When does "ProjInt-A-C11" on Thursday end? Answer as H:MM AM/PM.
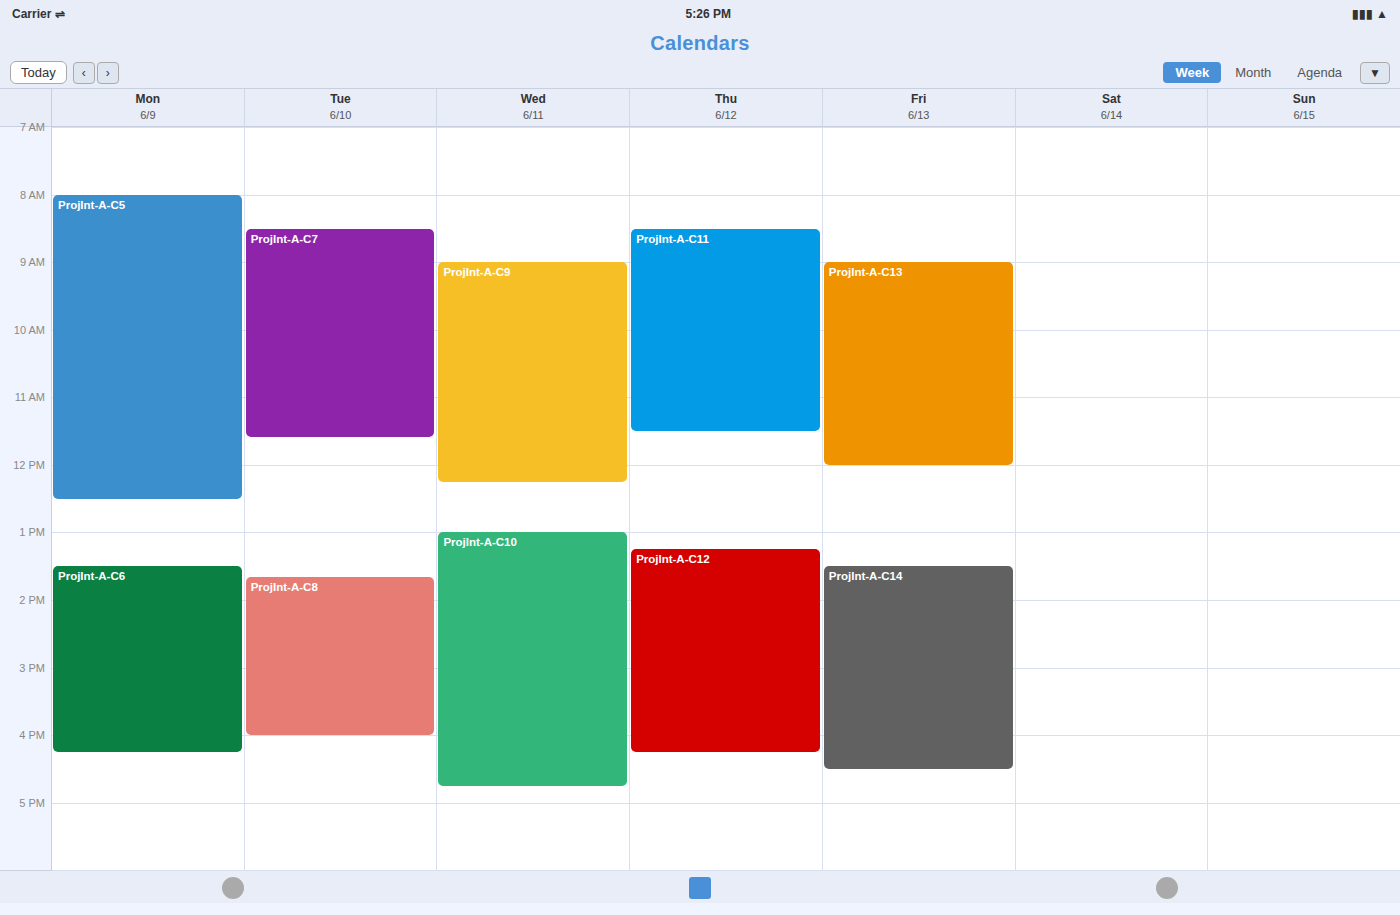
11:30 AM